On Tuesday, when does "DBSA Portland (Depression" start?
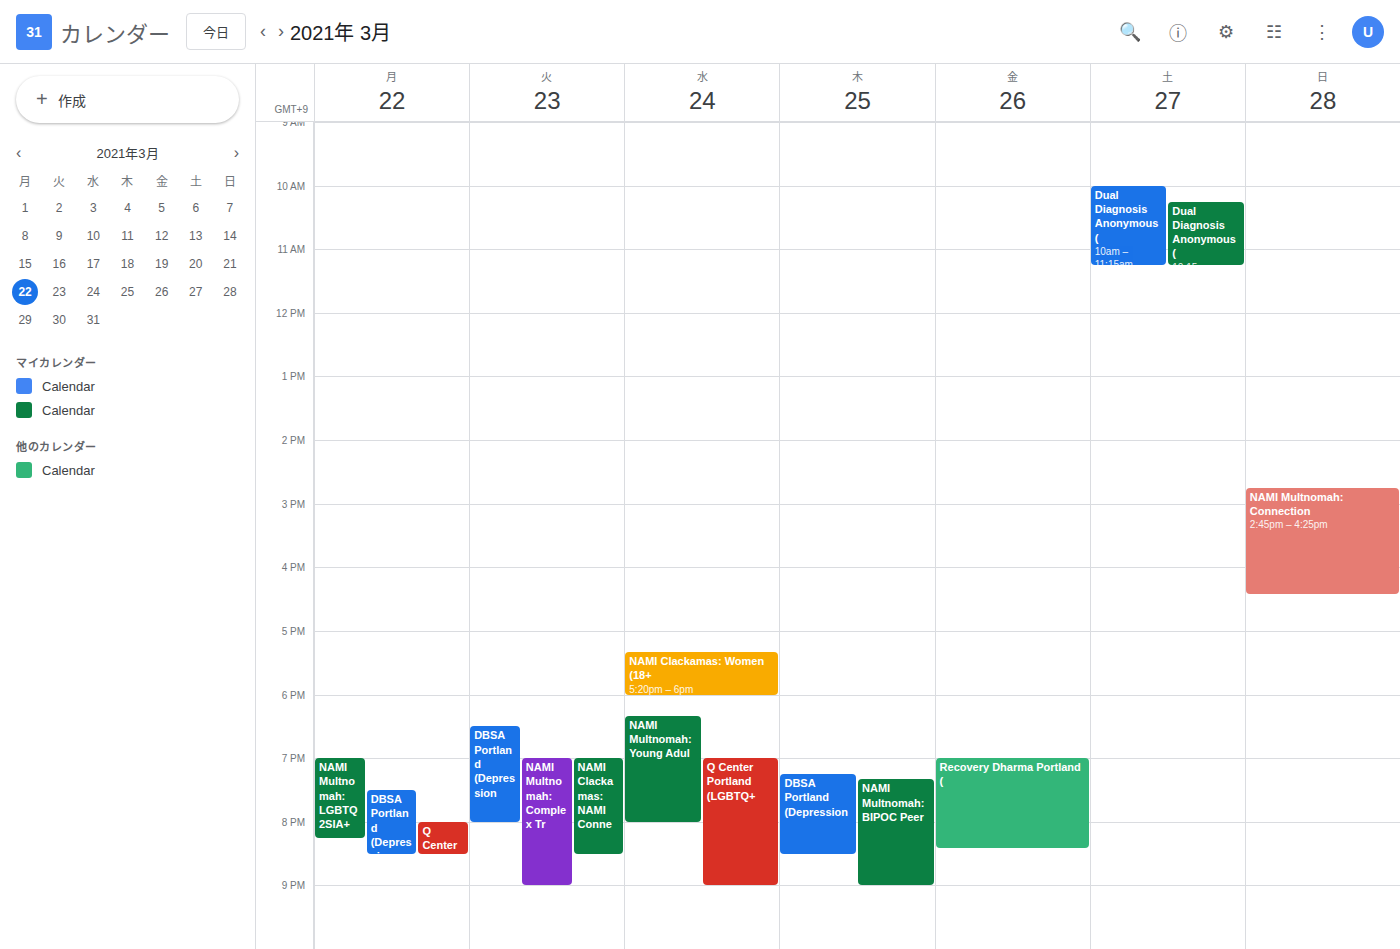
6:30 PM